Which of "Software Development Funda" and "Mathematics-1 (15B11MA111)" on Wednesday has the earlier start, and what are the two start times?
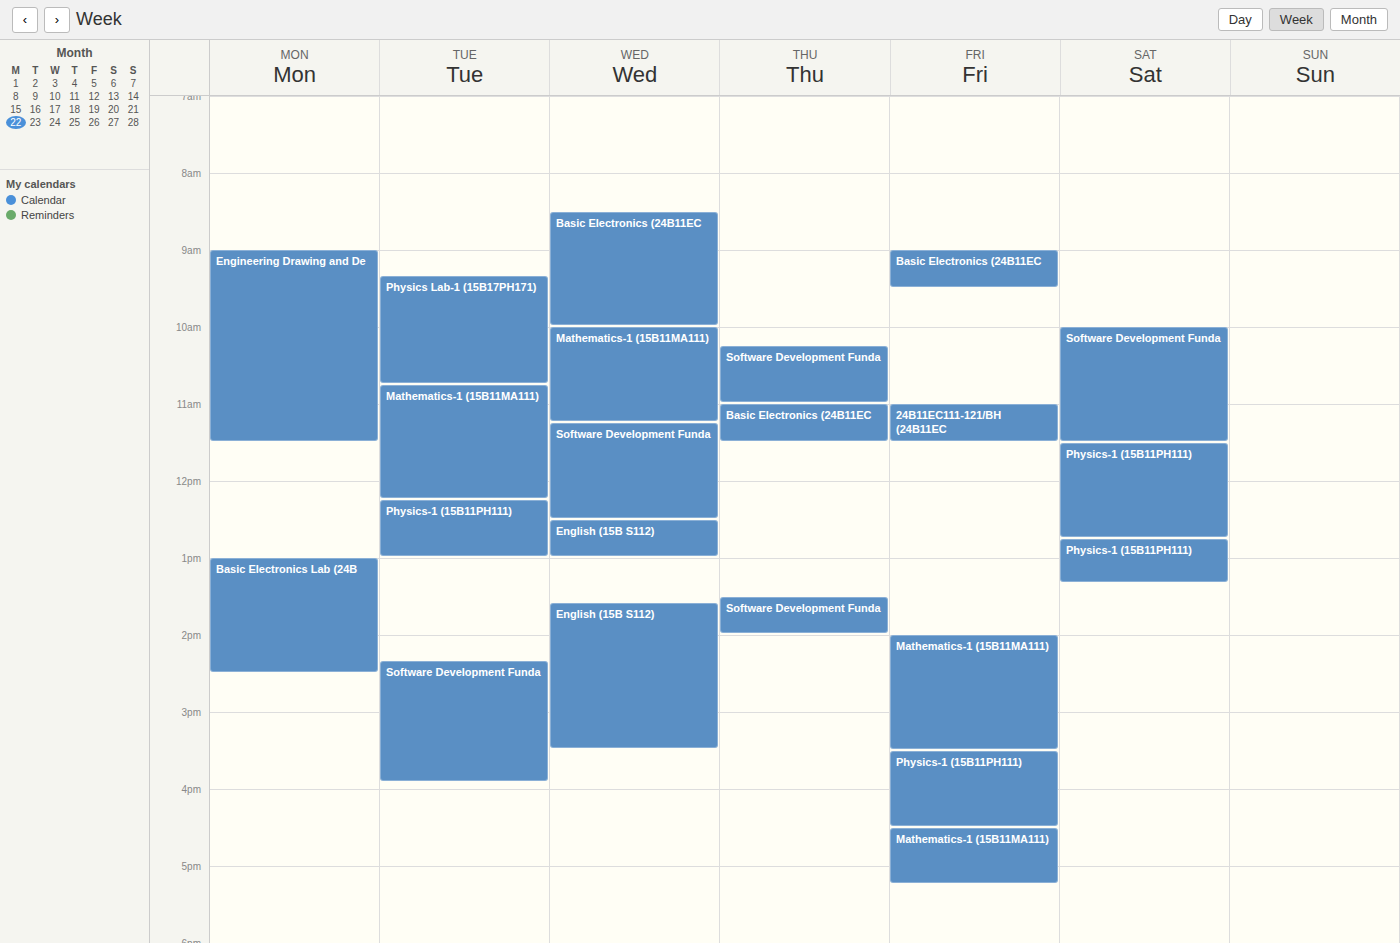
"Mathematics-1 (15B11MA111)" 10:00; "Software Development Funda" 11:15.